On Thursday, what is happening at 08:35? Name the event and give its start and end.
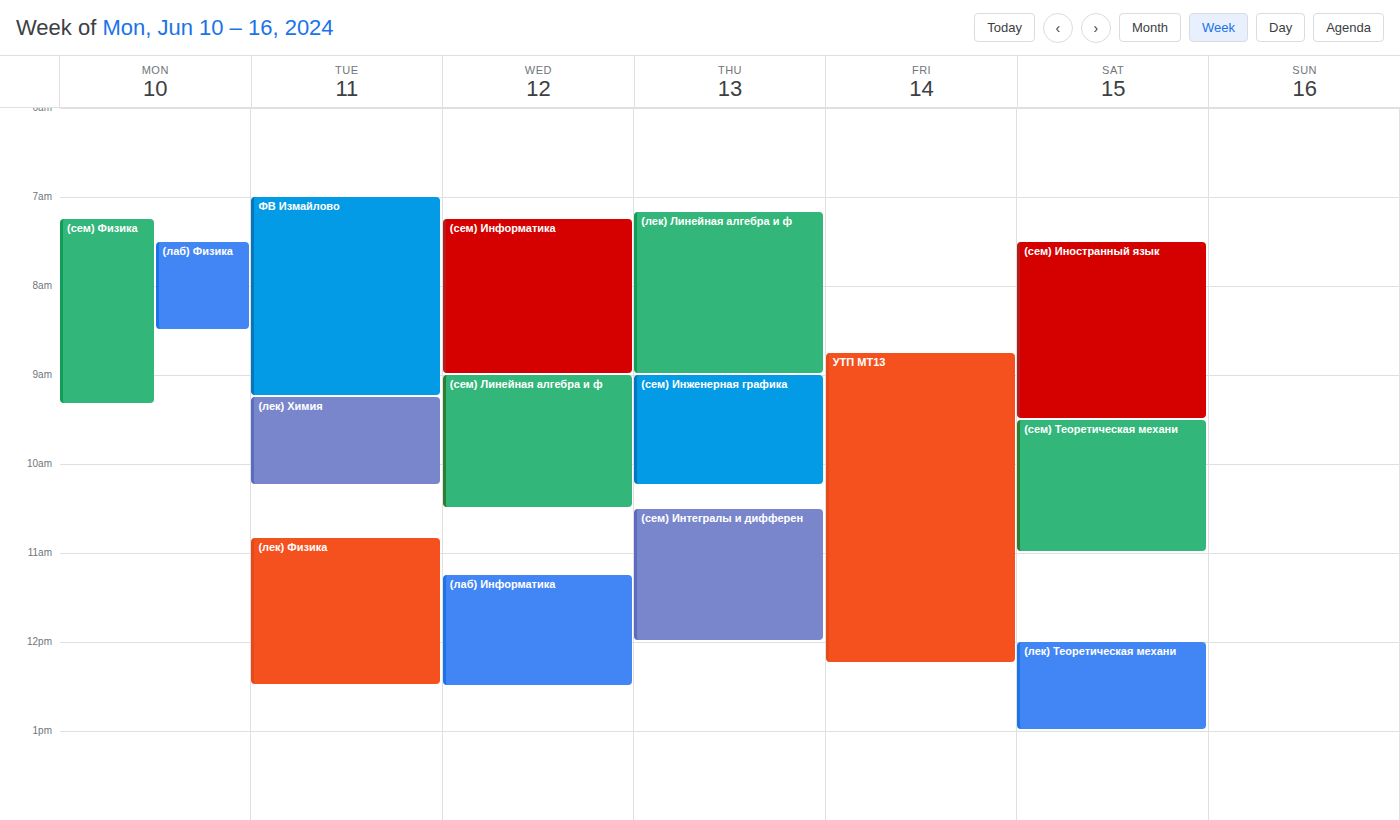
"(лек) Линейная алгебра и ф", 07:10 to 09:00